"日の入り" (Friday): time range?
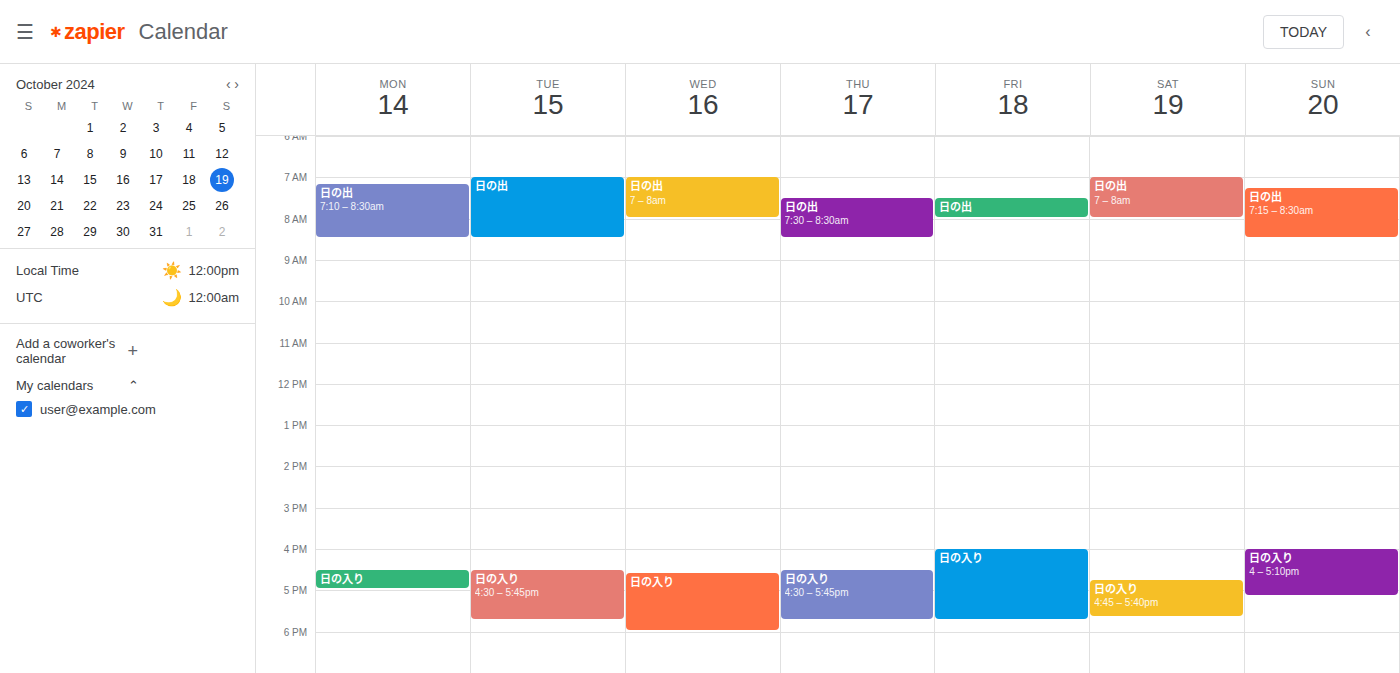
4:00 PM to 5:45 PM